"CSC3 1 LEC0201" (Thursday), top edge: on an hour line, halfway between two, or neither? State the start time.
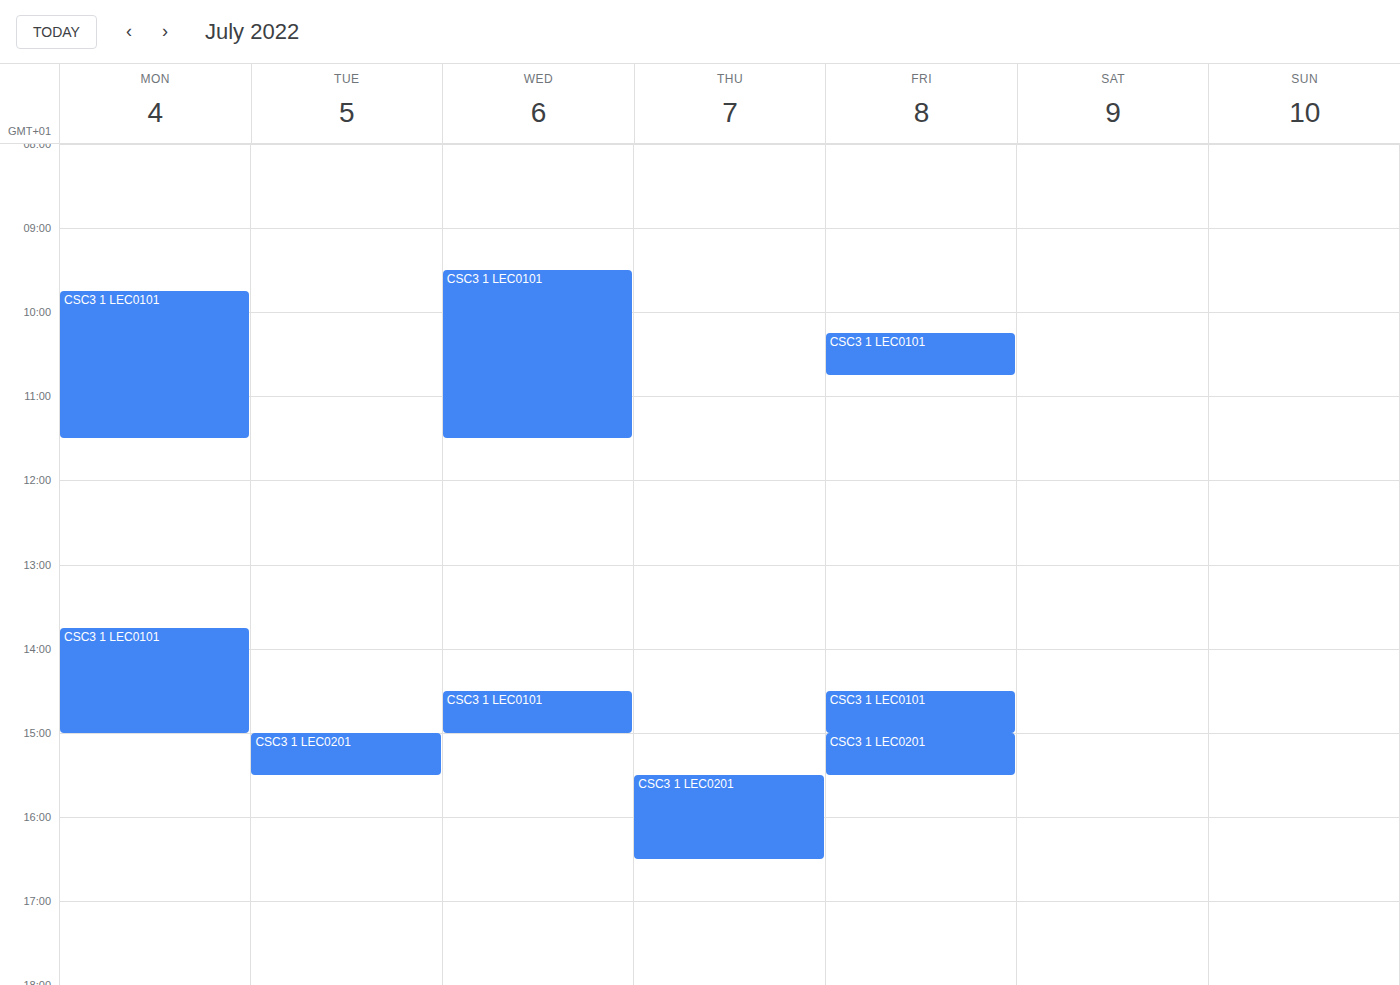
3:30 PM -- halfway between the 3 PM and 4 PM lines.